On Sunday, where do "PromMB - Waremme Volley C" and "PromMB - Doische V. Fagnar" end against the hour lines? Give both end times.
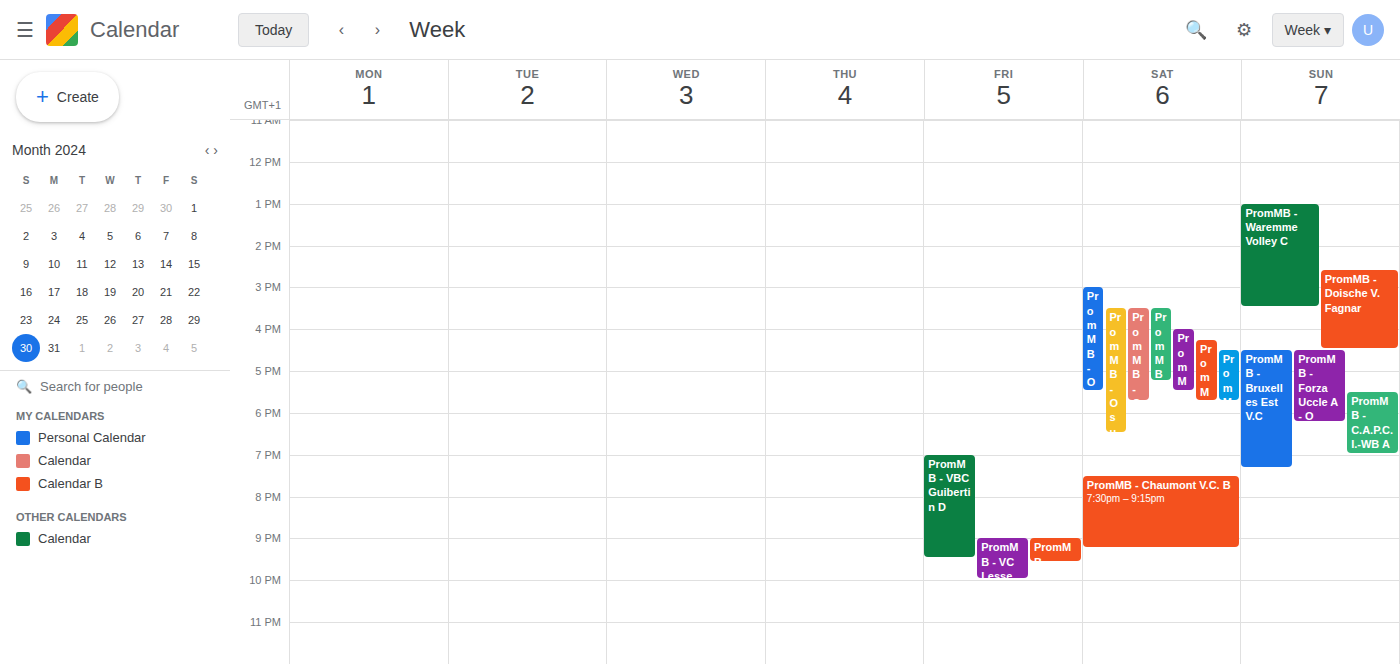
"PromMB - Waremme Volley C": 3:30 PM, halfway between the 3 PM and 4 PM lines. "PromMB - Doische V. Fagnar": 4:30 PM, halfway between the 4 PM and 5 PM lines.